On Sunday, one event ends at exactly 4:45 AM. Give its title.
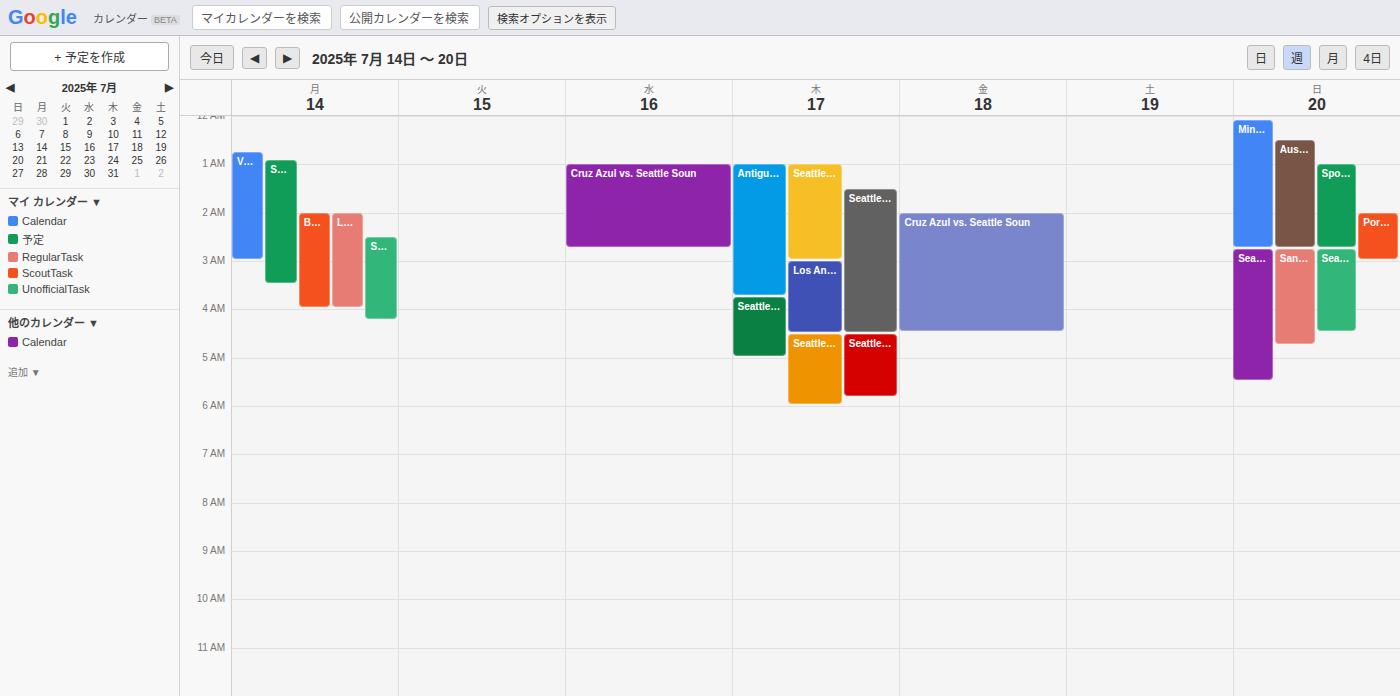
"San Jose Earthquakes vs. S"